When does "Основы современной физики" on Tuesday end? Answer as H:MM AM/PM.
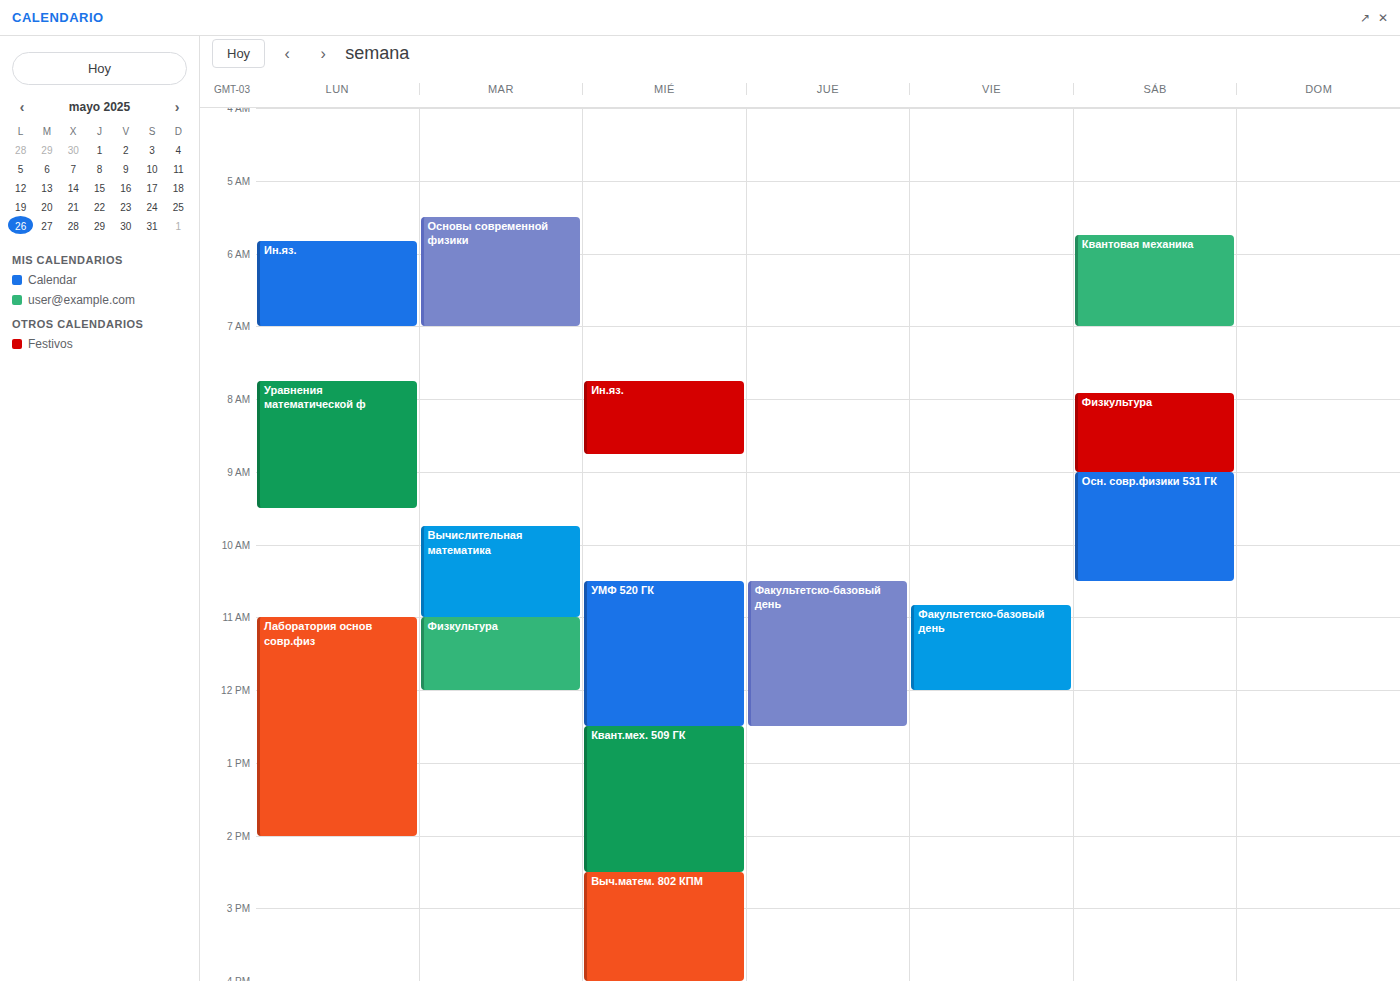
7:00 AM